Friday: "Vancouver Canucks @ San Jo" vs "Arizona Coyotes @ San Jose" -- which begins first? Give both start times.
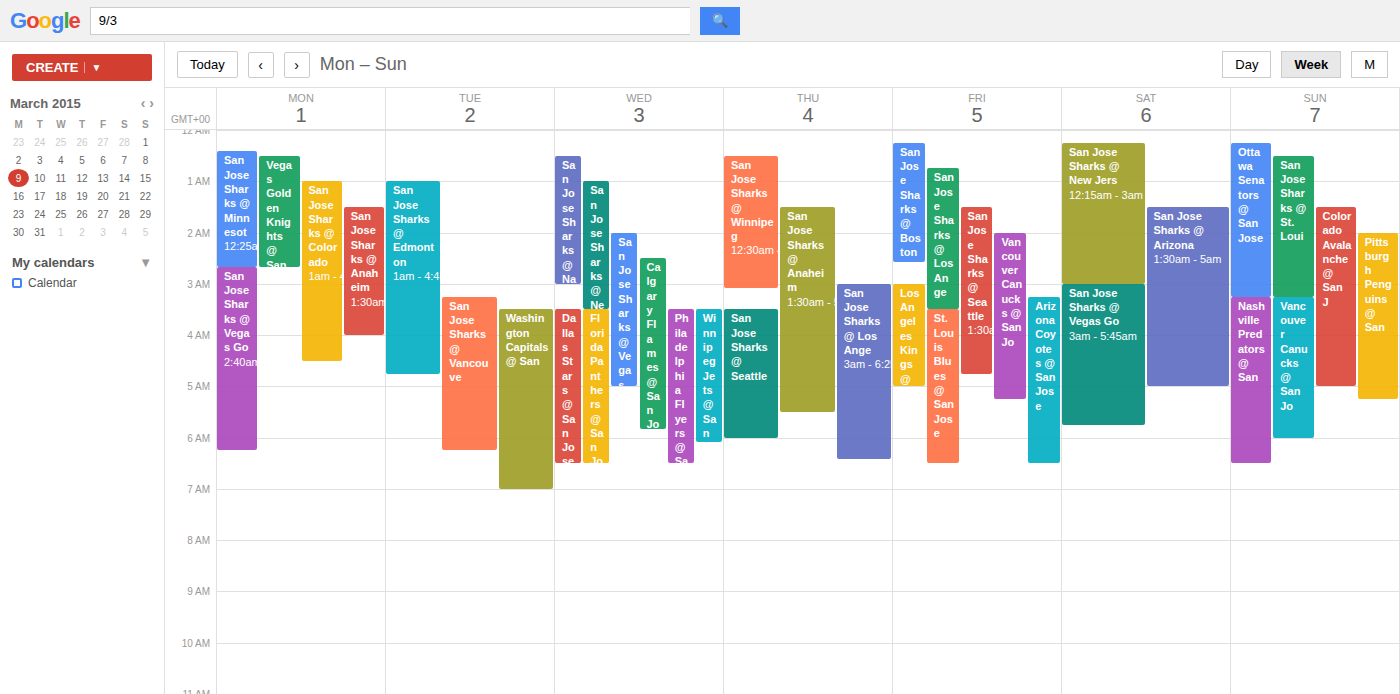
"Vancouver Canucks @ San Jo" 2:00 AM; "Arizona Coyotes @ San Jose" 3:15 AM.